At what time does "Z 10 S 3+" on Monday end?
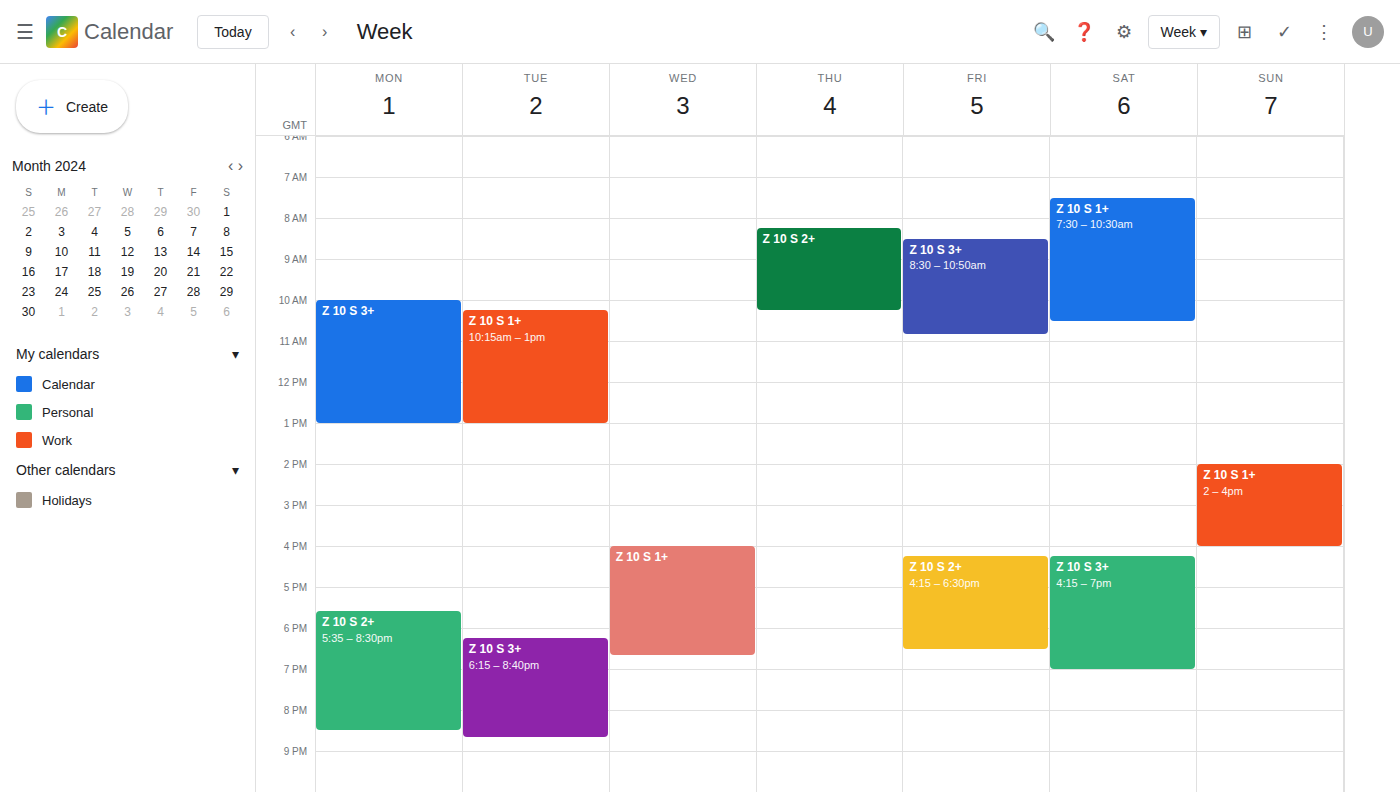
1:00 PM